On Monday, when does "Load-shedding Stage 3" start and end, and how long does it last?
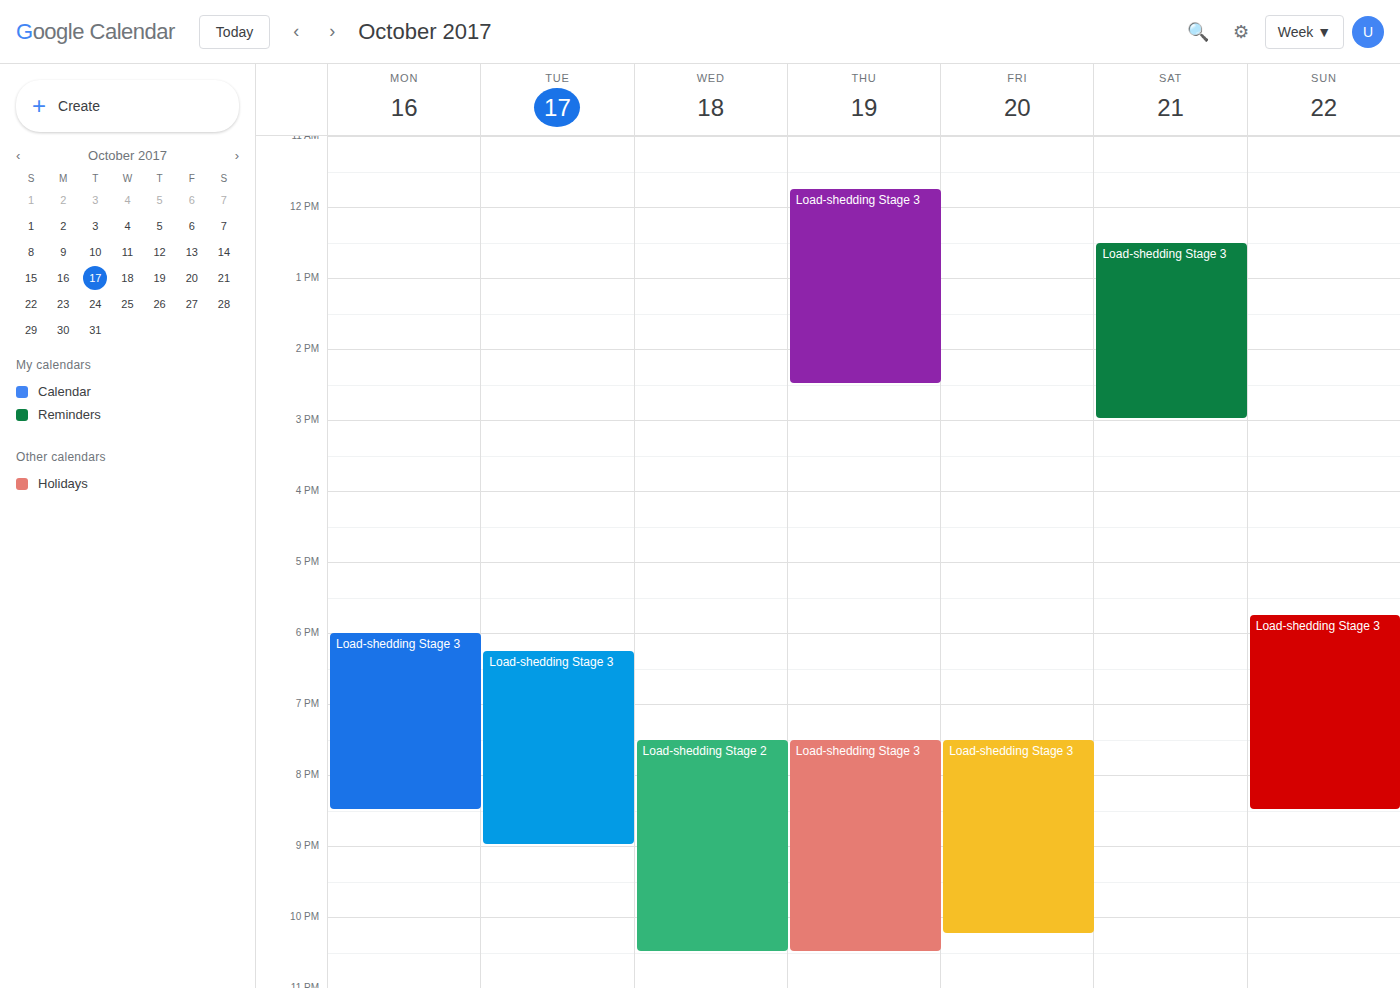
6:00 PM to 8:30 PM, 2 hours 30 minutes